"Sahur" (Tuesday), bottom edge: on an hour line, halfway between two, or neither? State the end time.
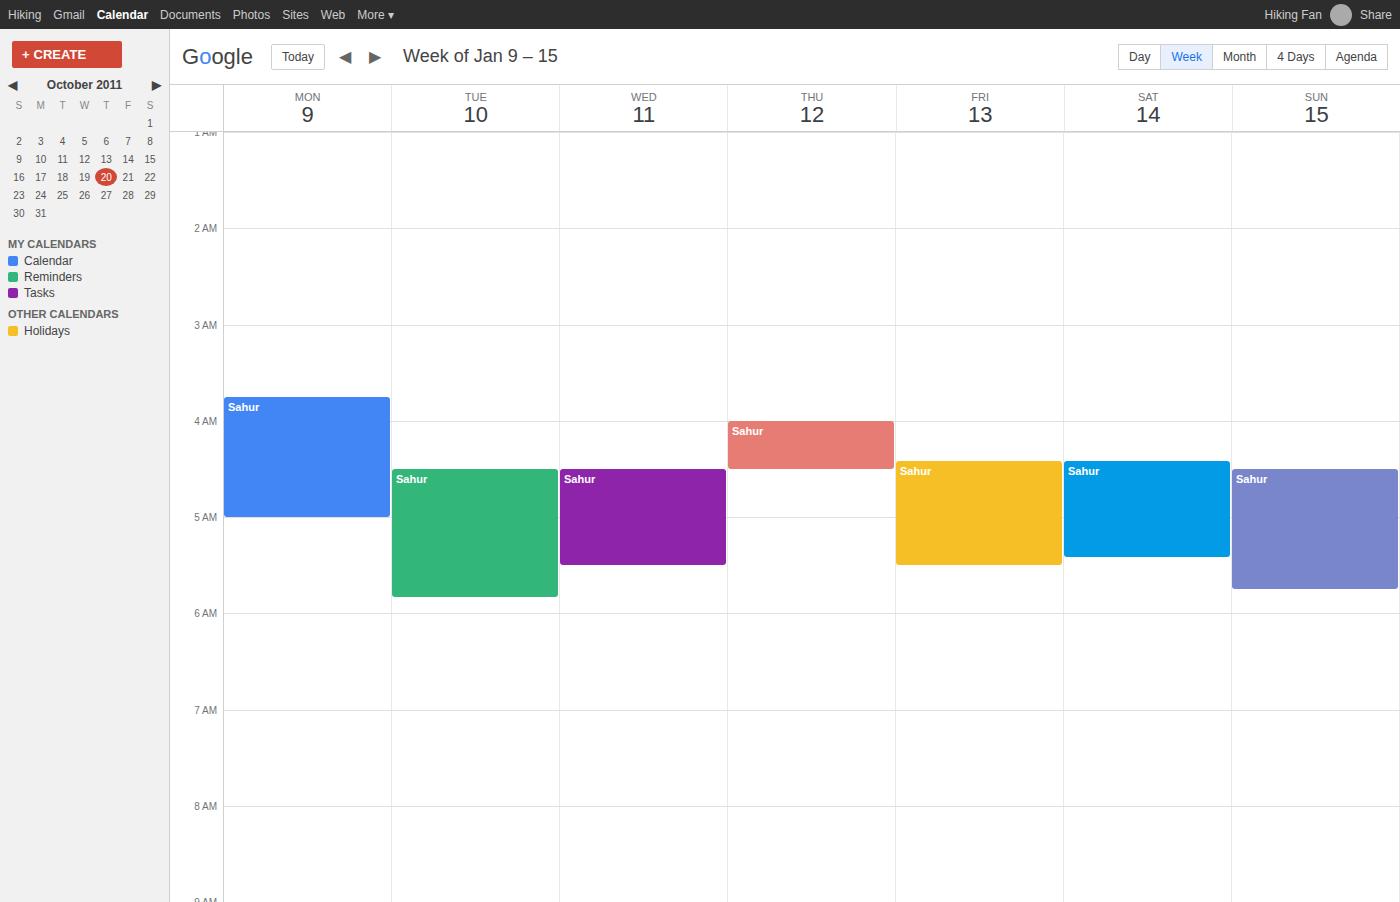
5:50 AM -- neither: 50 minutes below the 5 AM line and 10 minutes above the 6 AM line.